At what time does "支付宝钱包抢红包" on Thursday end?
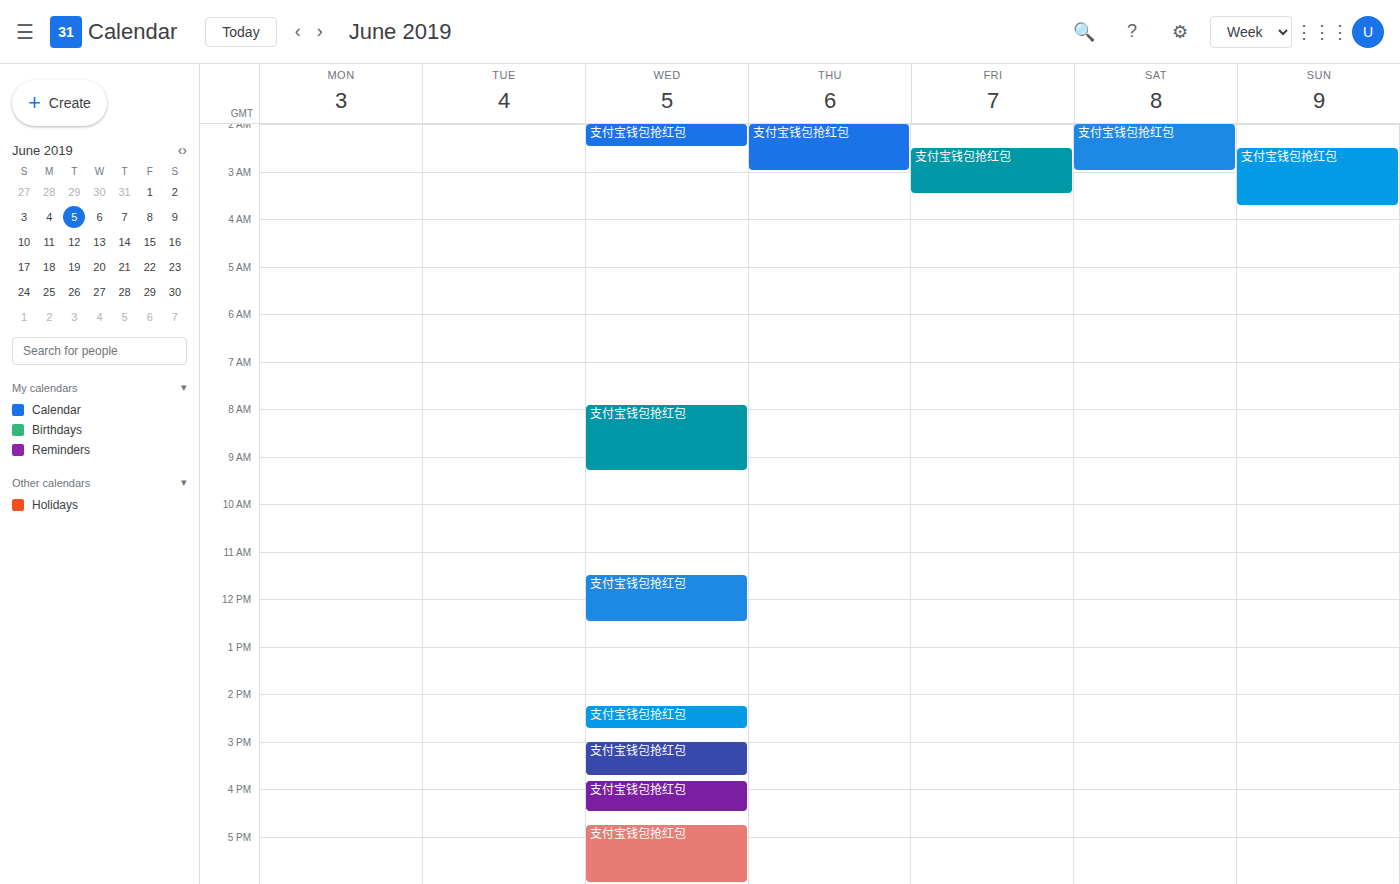
3:00 AM